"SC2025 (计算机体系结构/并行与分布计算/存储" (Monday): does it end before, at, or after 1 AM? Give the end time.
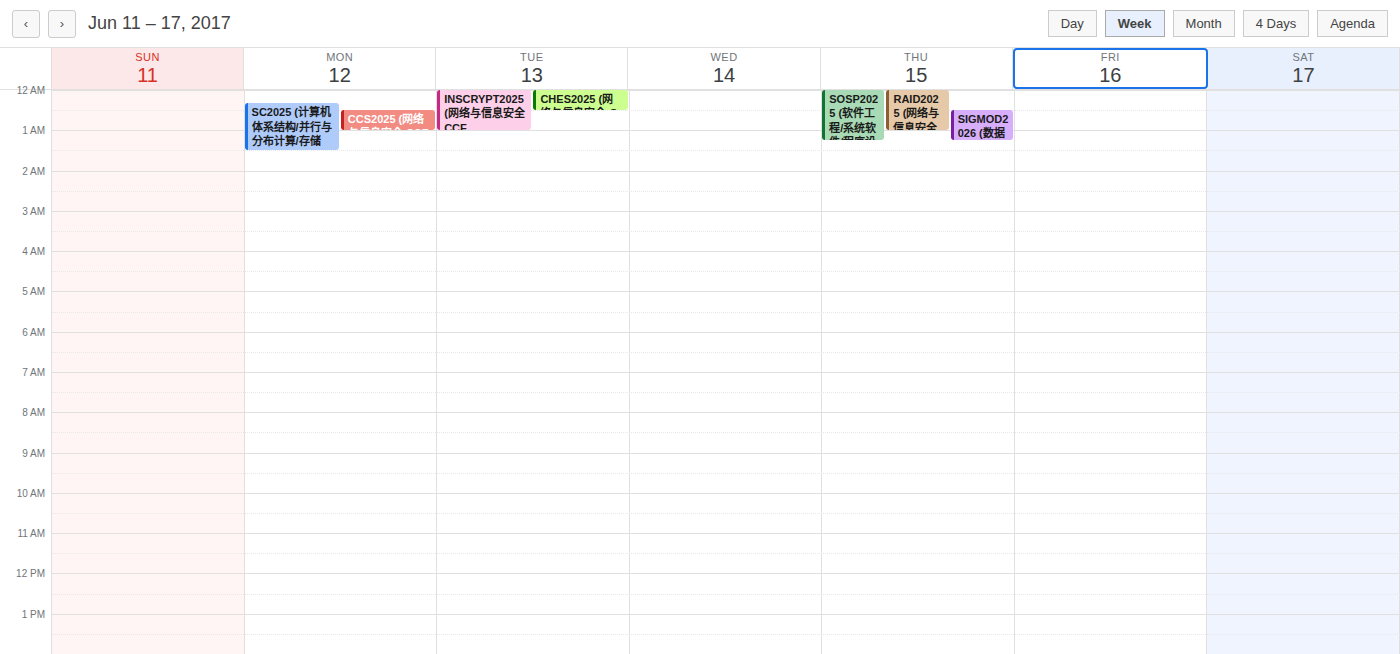
1:30 AM -- after 1 AM, 30 minutes below the 1 AM line.